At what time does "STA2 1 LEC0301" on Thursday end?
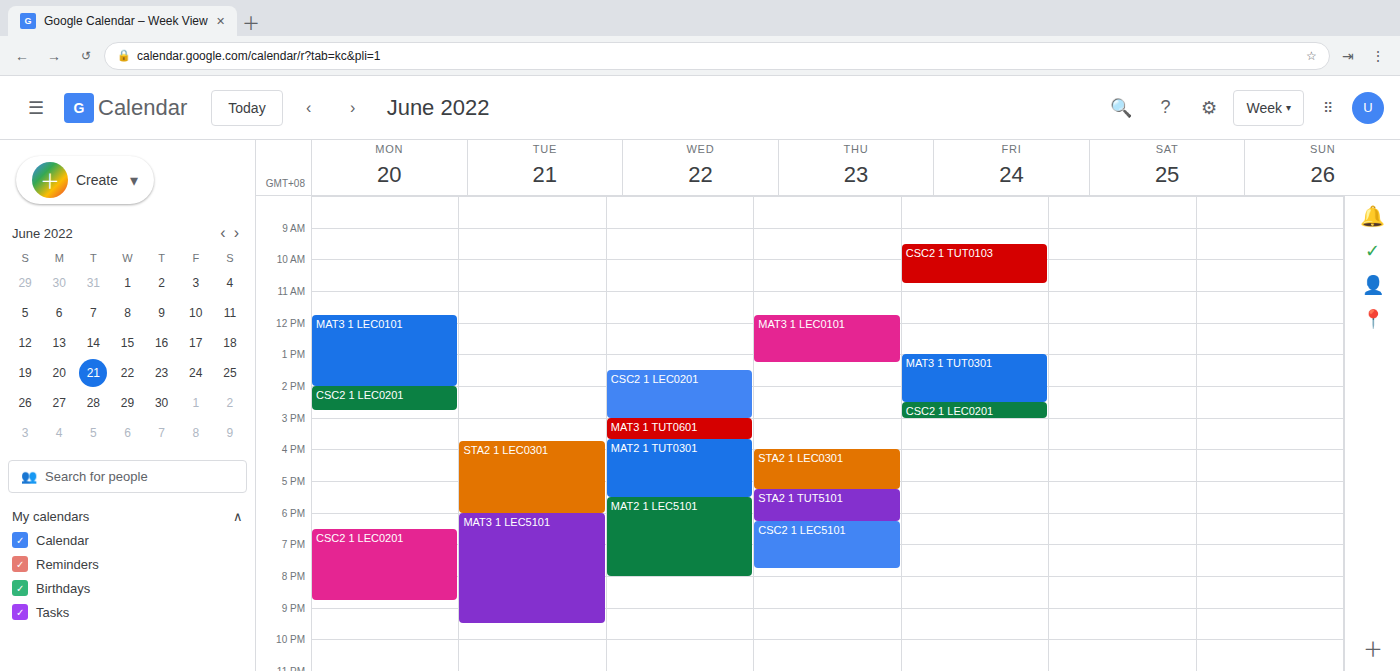
5:15 PM